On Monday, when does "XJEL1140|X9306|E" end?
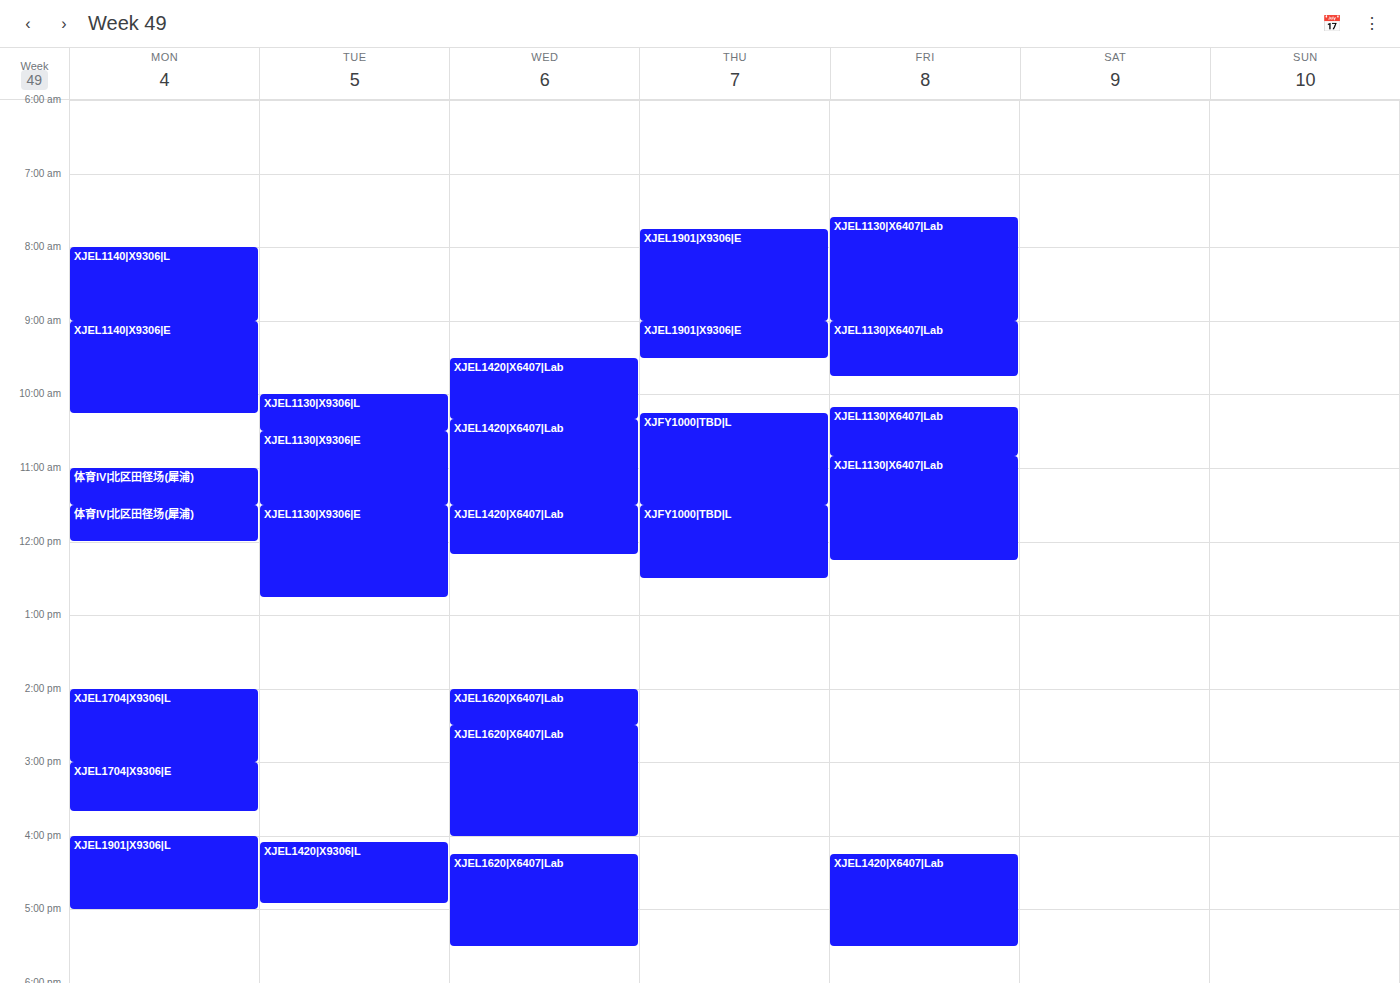
10:15 AM